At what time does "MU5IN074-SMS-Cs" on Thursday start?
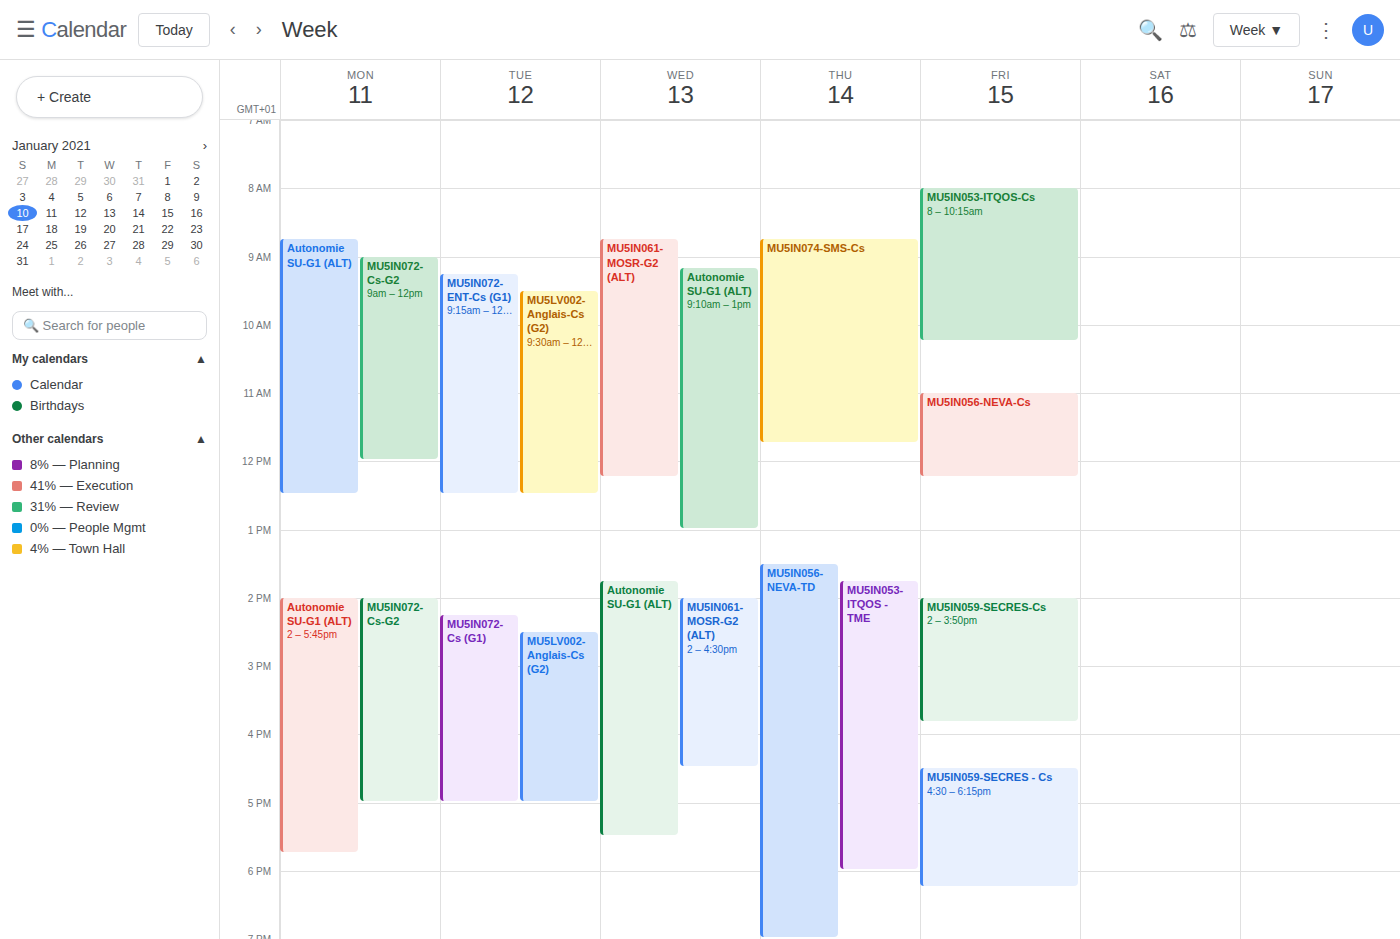
8:45 AM